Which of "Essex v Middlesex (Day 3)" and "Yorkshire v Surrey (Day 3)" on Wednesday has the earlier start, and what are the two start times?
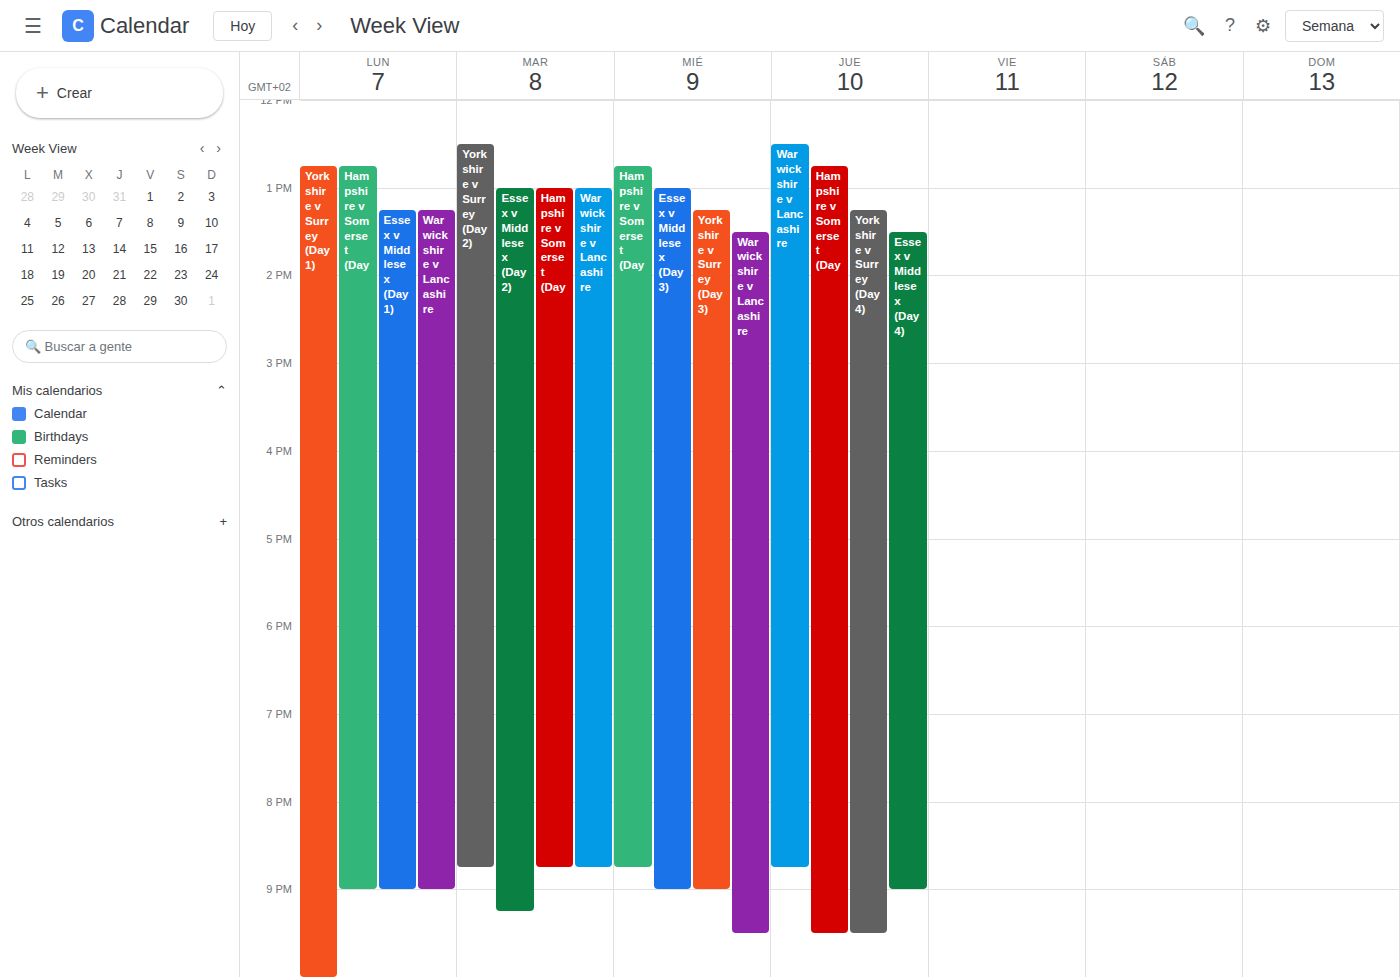
"Essex v Middlesex (Day 3)" 1:00 PM; "Yorkshire v Surrey (Day 3)" 1:15 PM.